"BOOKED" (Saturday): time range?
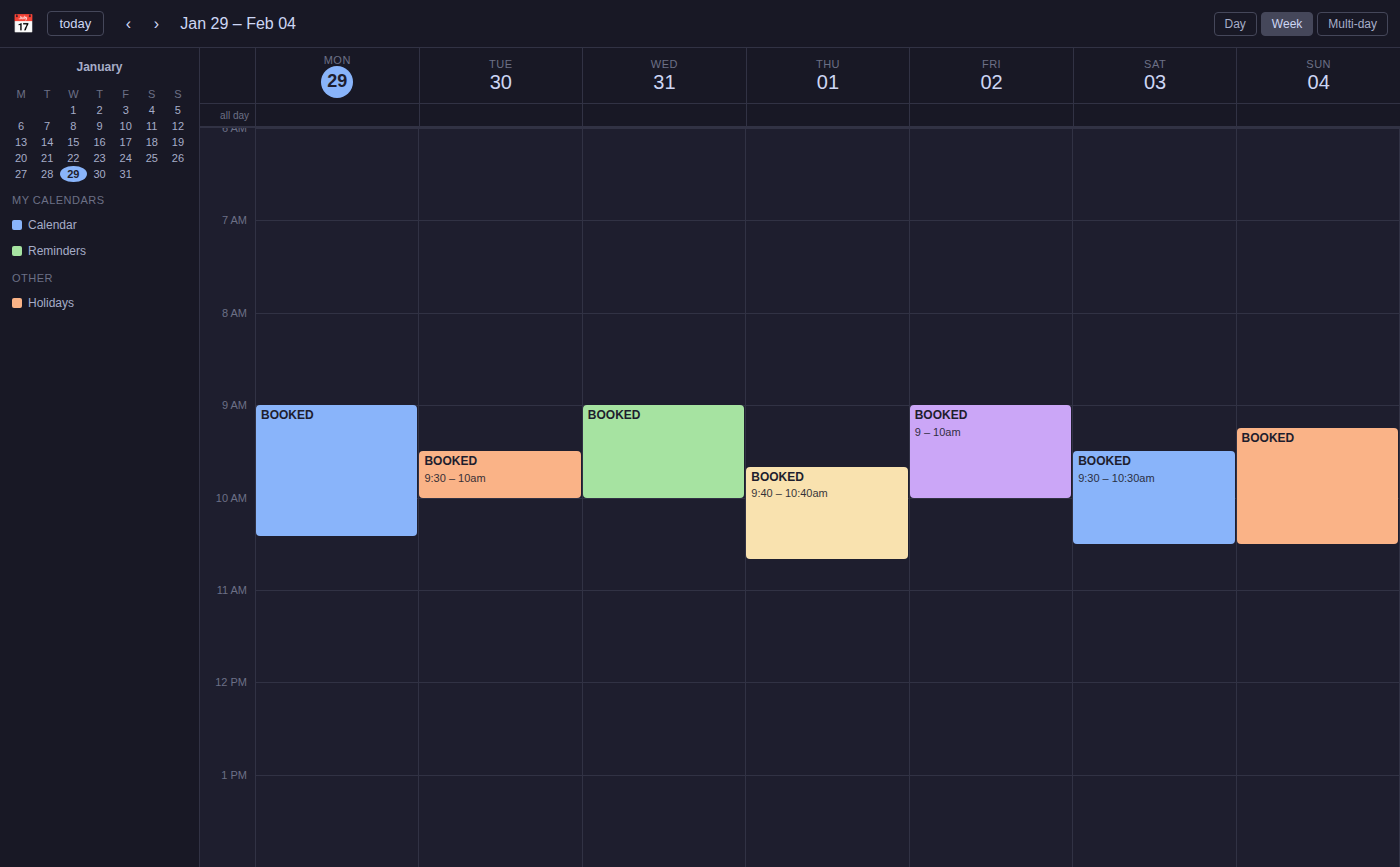
9:30 AM to 10:30 AM